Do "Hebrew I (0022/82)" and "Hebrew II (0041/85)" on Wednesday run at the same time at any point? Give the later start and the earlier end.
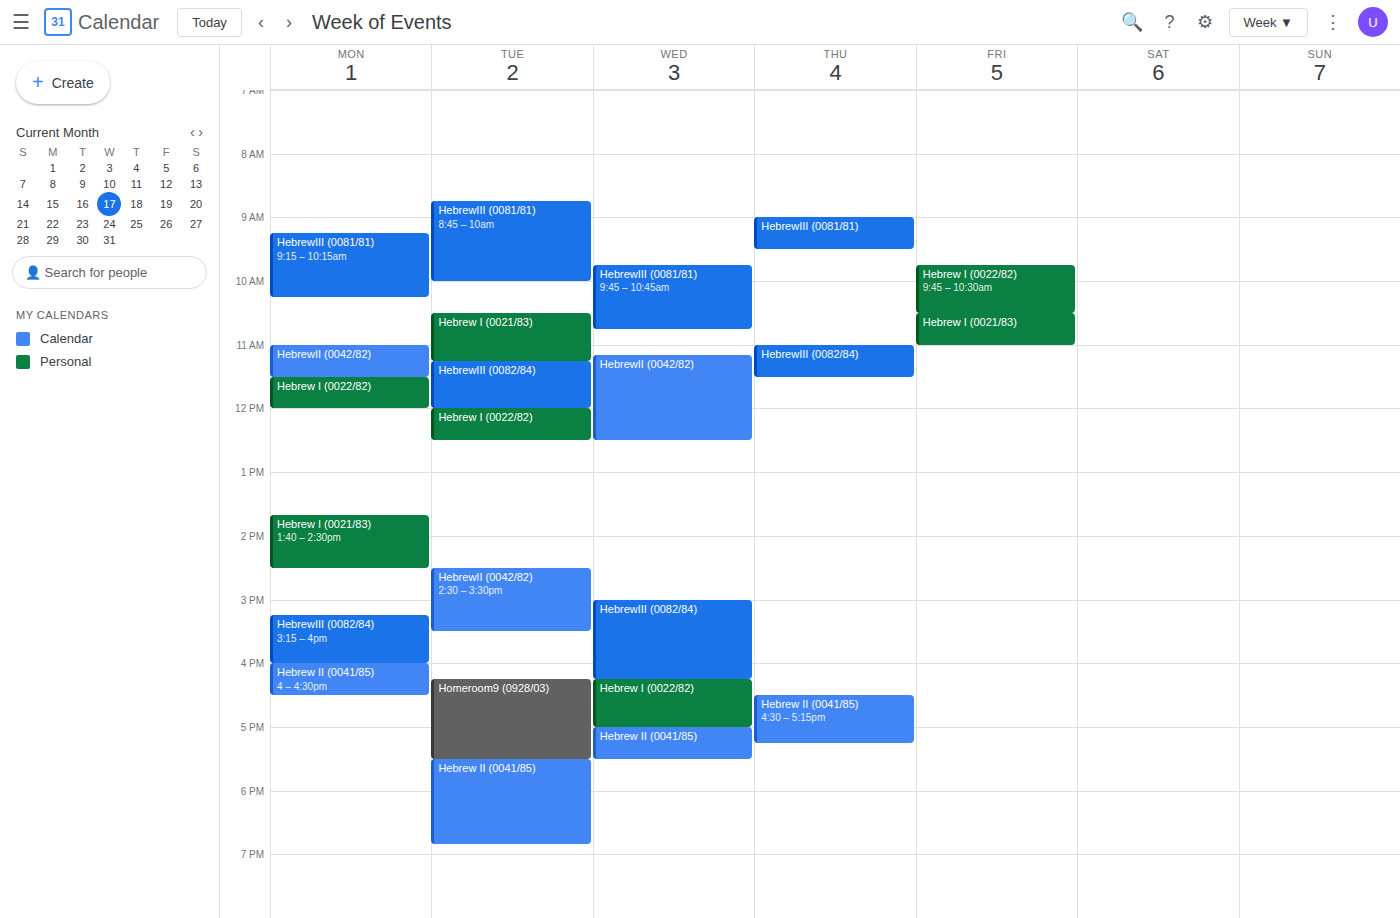
"Hebrew I (0022/82)" ends at 5:00 PM, exactly when "Hebrew II (0041/85)" starts -- they touch but do not overlap.